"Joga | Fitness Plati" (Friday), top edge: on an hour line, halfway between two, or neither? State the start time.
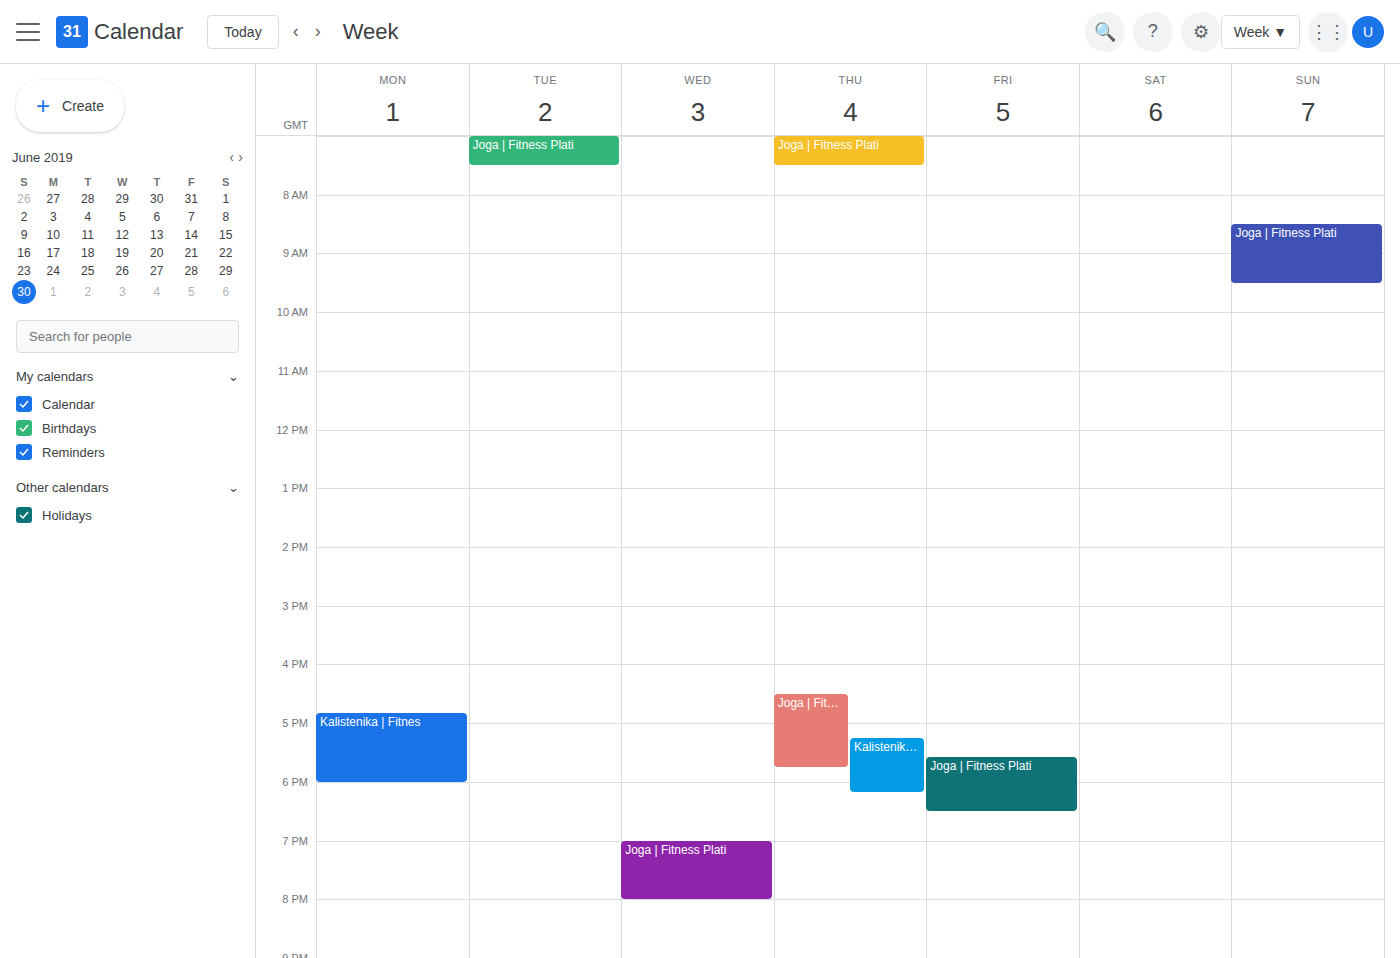
17:35 -- neither: 35 minutes below the 17:00 line and 25 minutes above the 18:00 line.